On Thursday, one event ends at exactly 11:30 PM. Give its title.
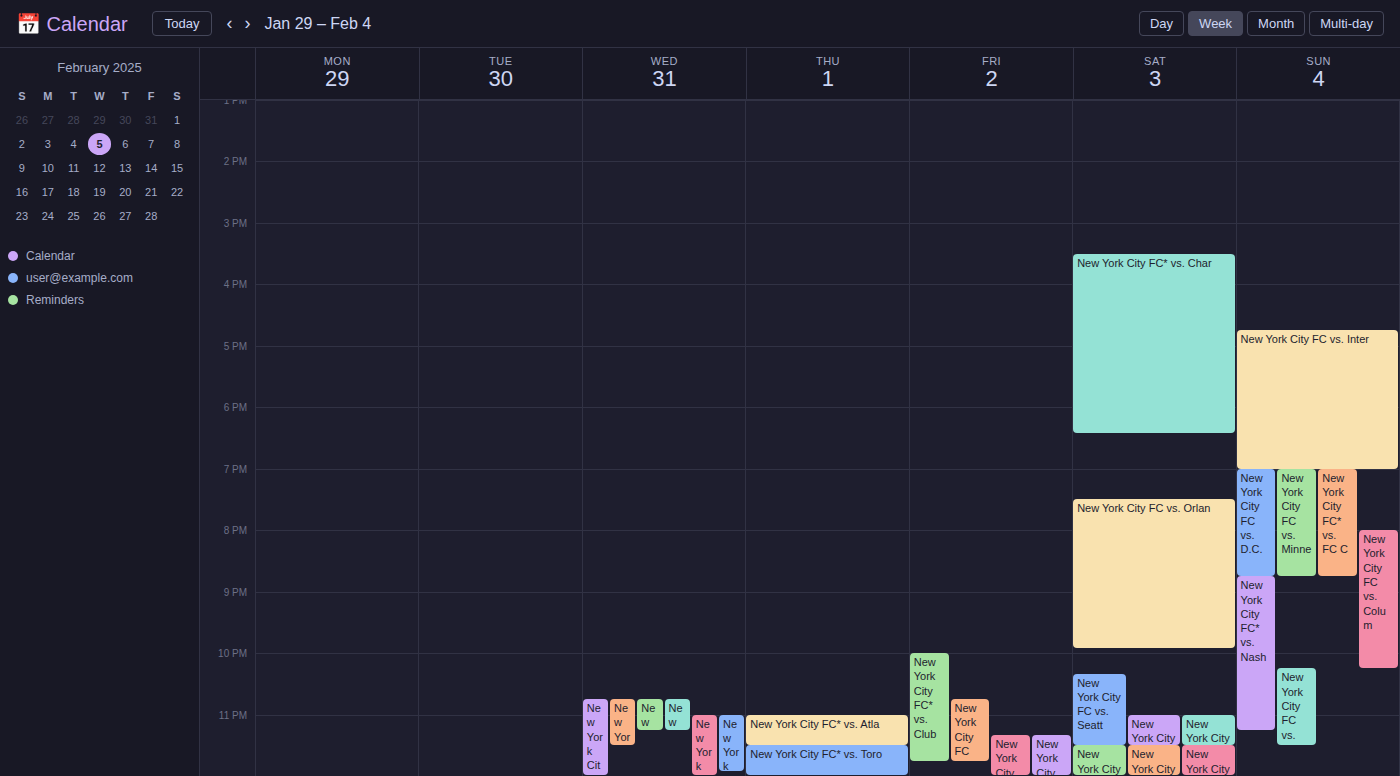
"New York City FC* vs. Atla"